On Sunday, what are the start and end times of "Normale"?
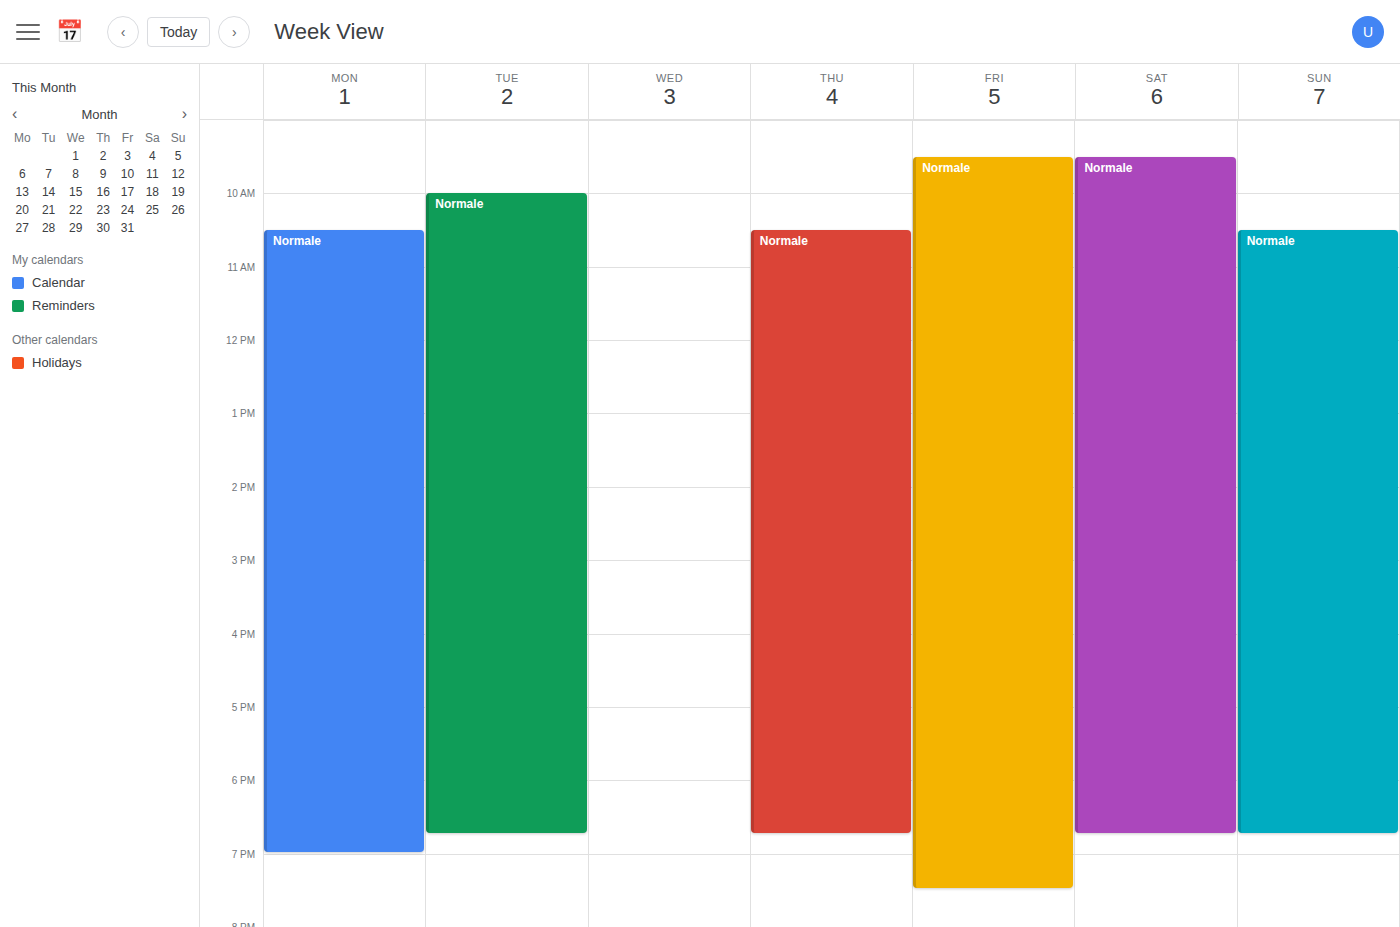
10:30 AM to 6:45 PM